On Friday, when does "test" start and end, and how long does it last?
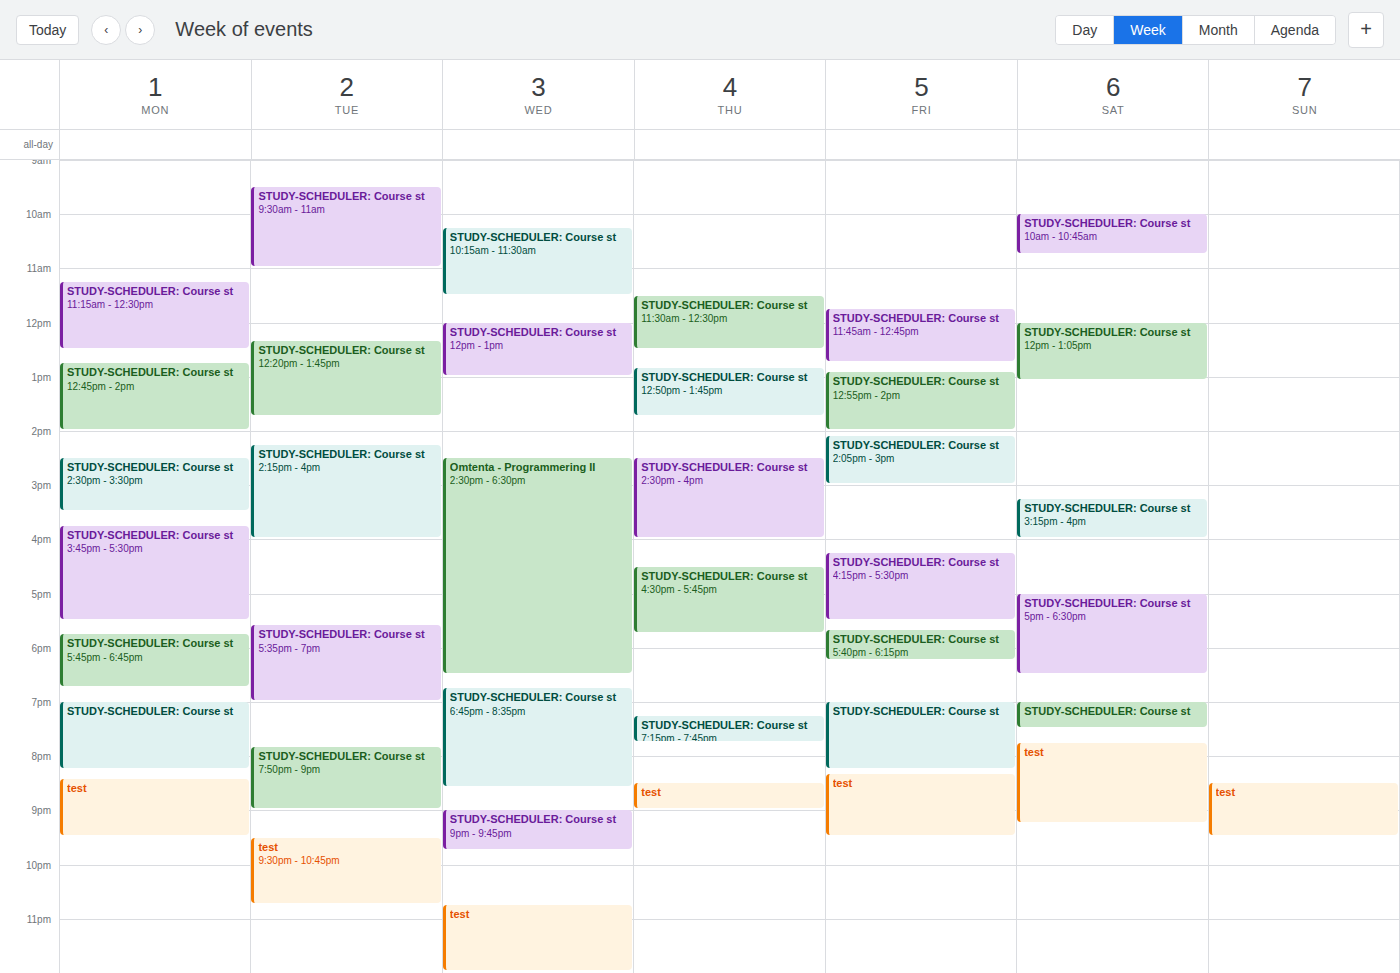
8:20 PM to 9:30 PM, 1 hour 10 minutes